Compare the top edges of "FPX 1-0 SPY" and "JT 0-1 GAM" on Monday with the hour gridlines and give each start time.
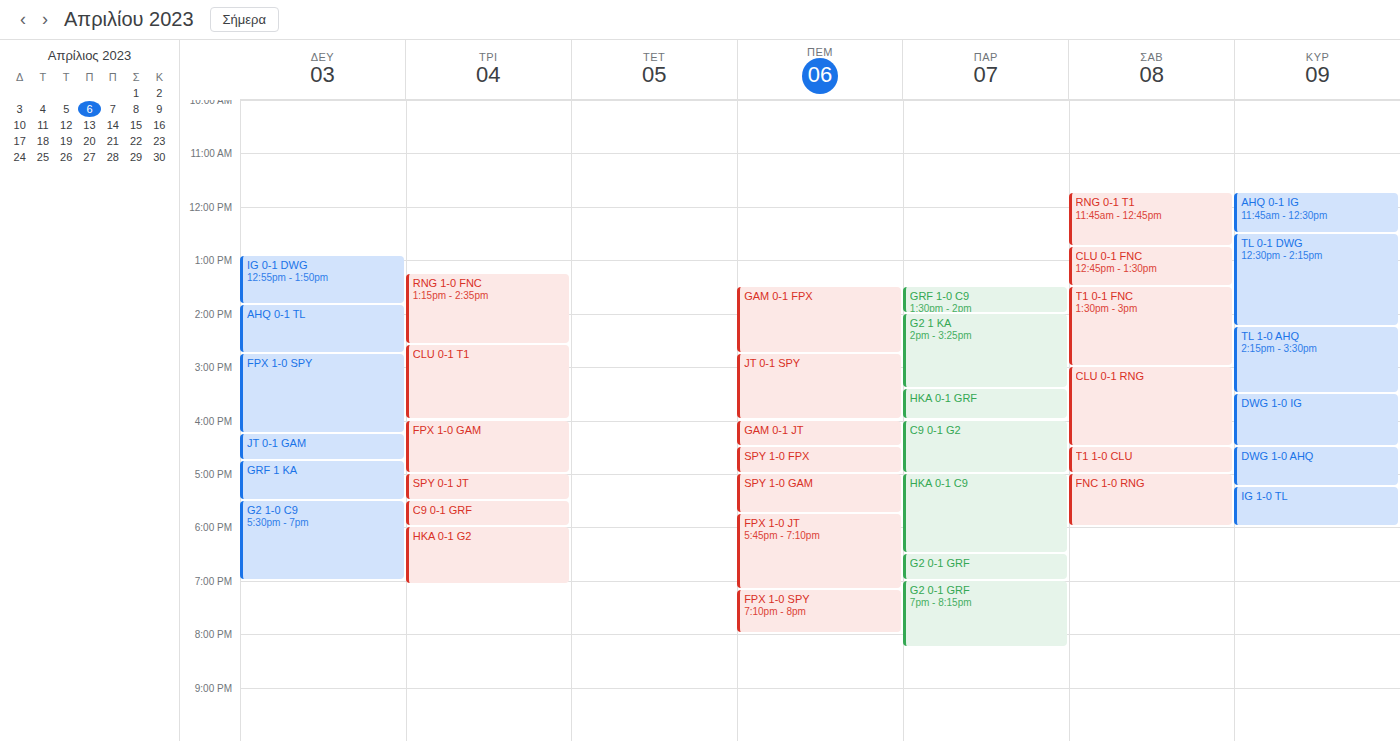
"FPX 1-0 SPY": 2:45 PM, neither: three quarters of the way from the 2 PM line to the 3 PM line. "JT 0-1 GAM": 4:15 PM, neither: a quarter of the way from the 4 PM line to the 5 PM line.